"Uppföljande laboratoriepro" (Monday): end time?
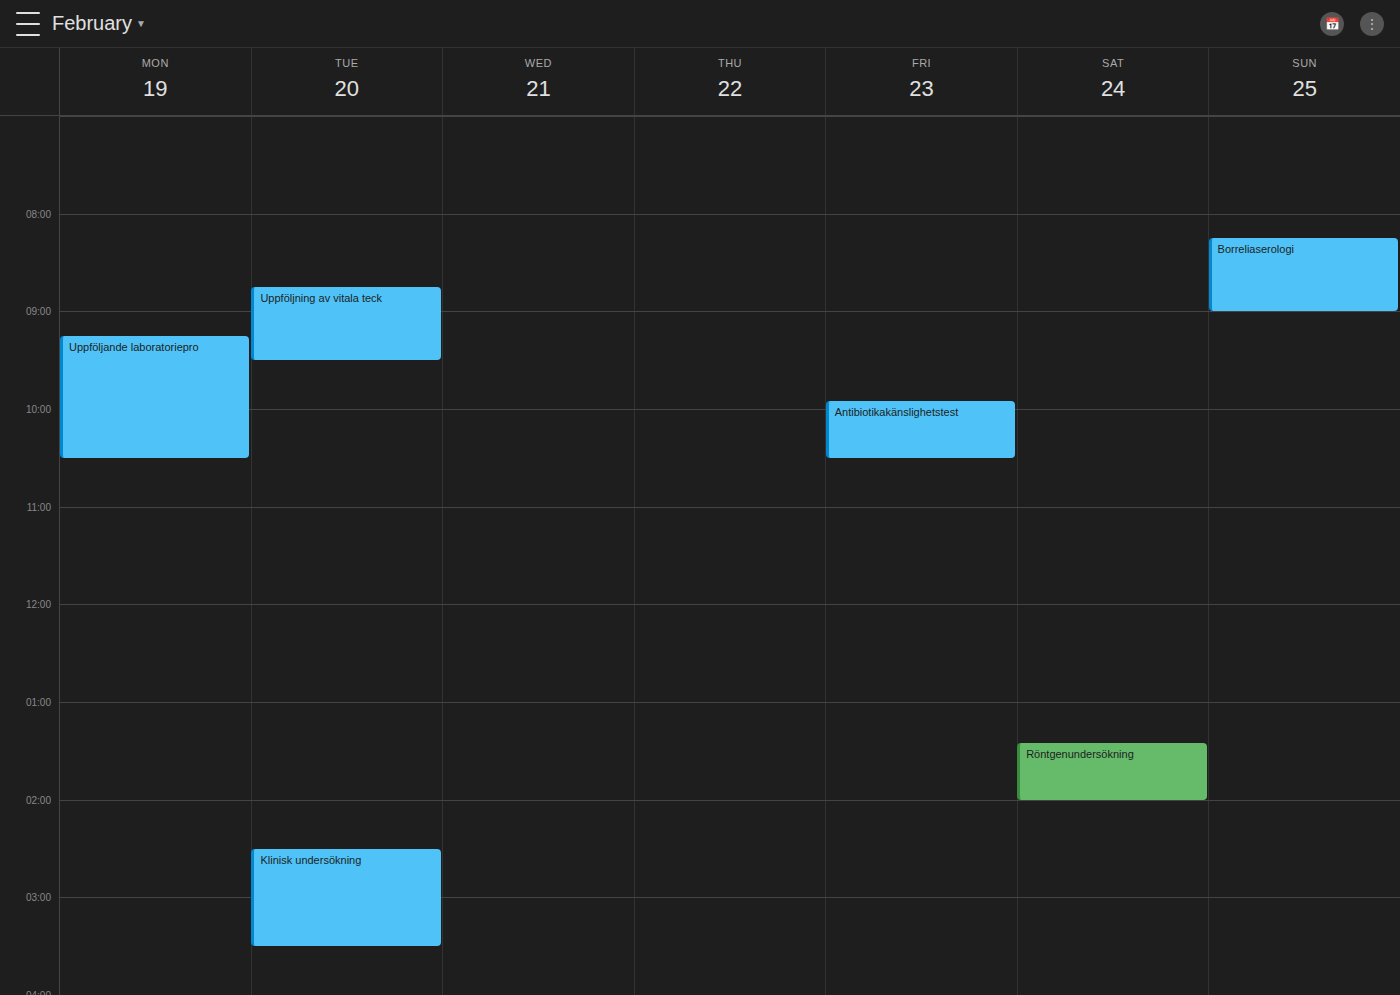
10:30 AM